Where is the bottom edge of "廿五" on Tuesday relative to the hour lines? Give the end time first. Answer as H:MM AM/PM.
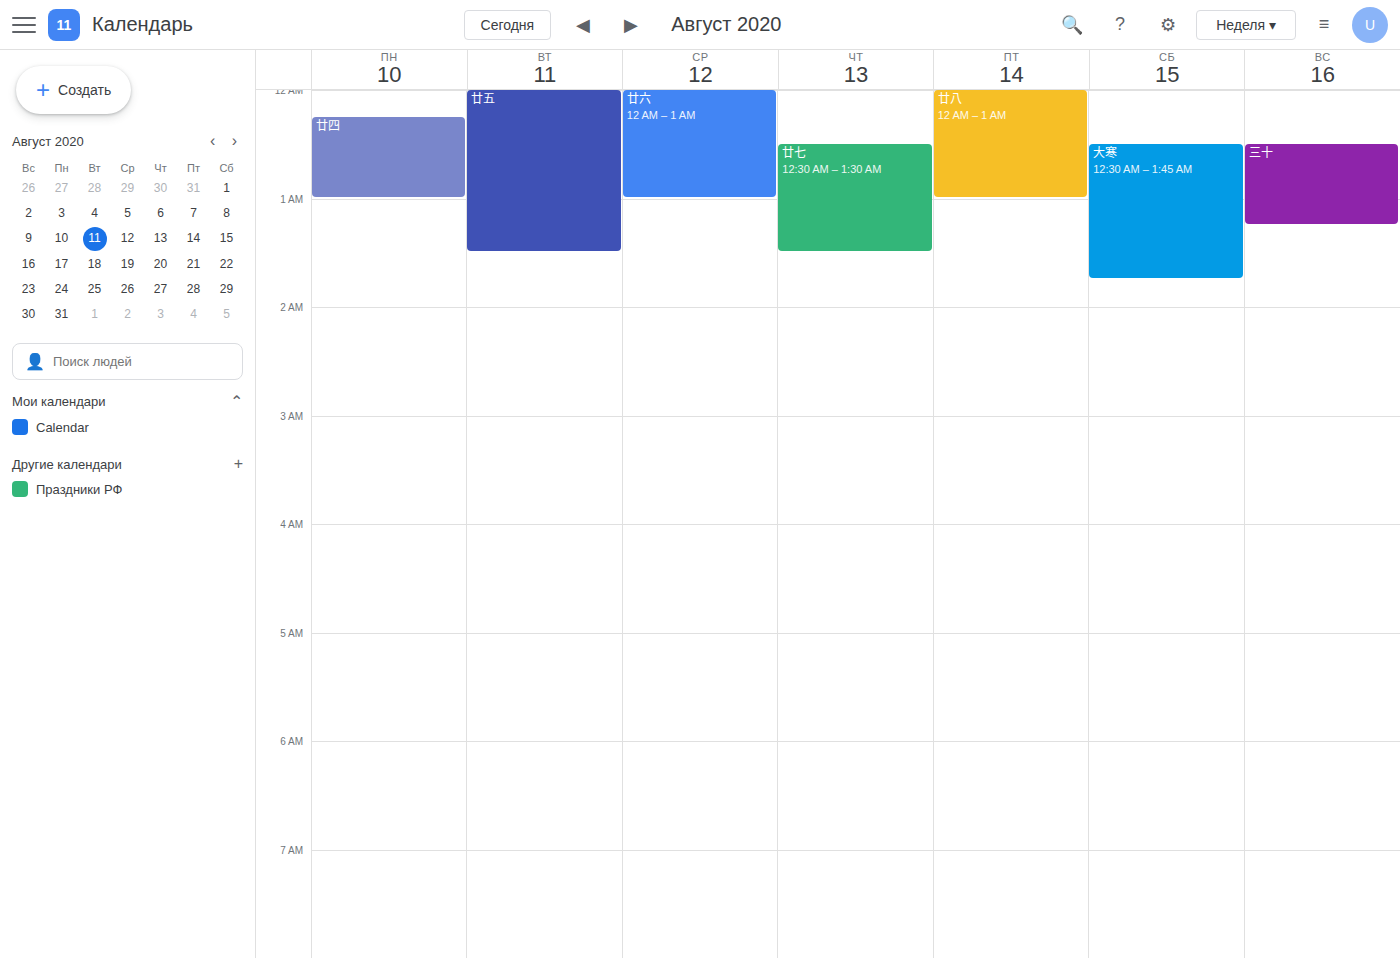
1:30 AM -- halfway between the 1 AM and 2 AM lines.